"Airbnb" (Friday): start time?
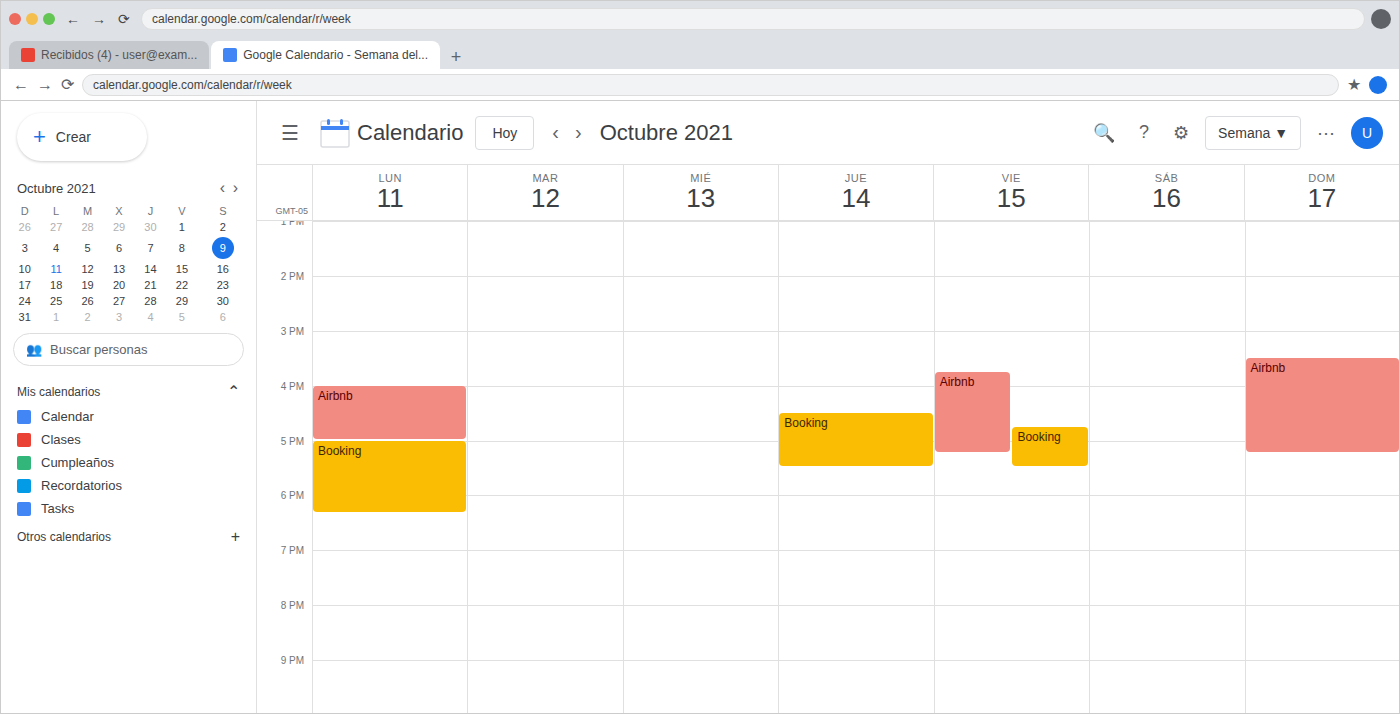
3:45 PM